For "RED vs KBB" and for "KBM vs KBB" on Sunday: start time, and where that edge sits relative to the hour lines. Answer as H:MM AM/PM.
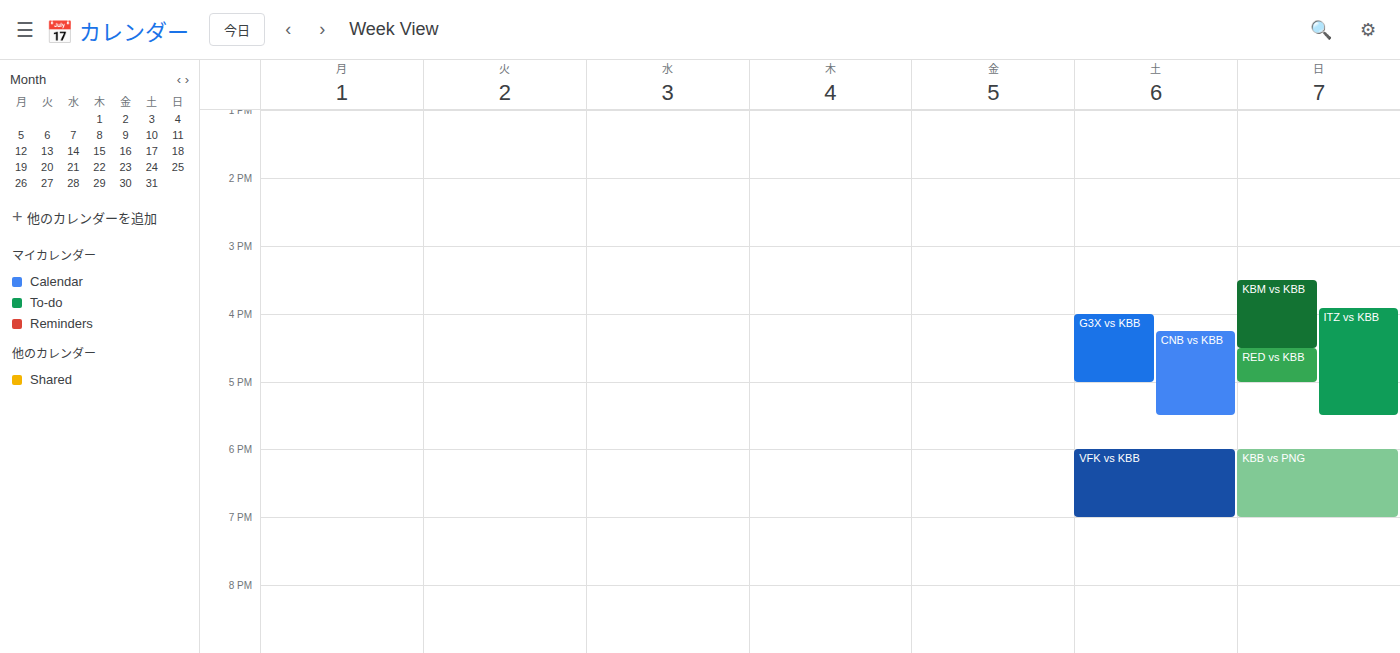
"RED vs KBB": 4:30 PM, halfway between the 4 PM and 5 PM lines. "KBM vs KBB": 3:30 PM, halfway between the 3 PM and 4 PM lines.